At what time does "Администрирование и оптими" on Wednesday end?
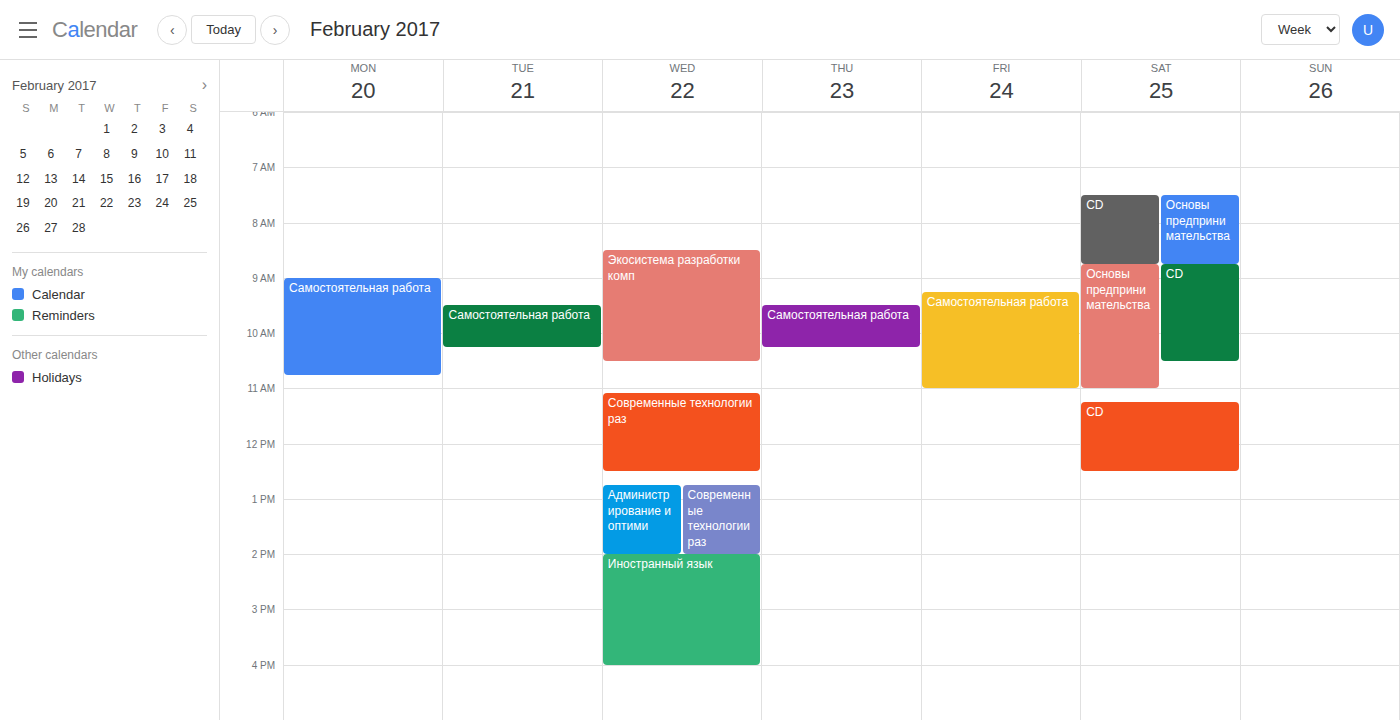
2:00 PM